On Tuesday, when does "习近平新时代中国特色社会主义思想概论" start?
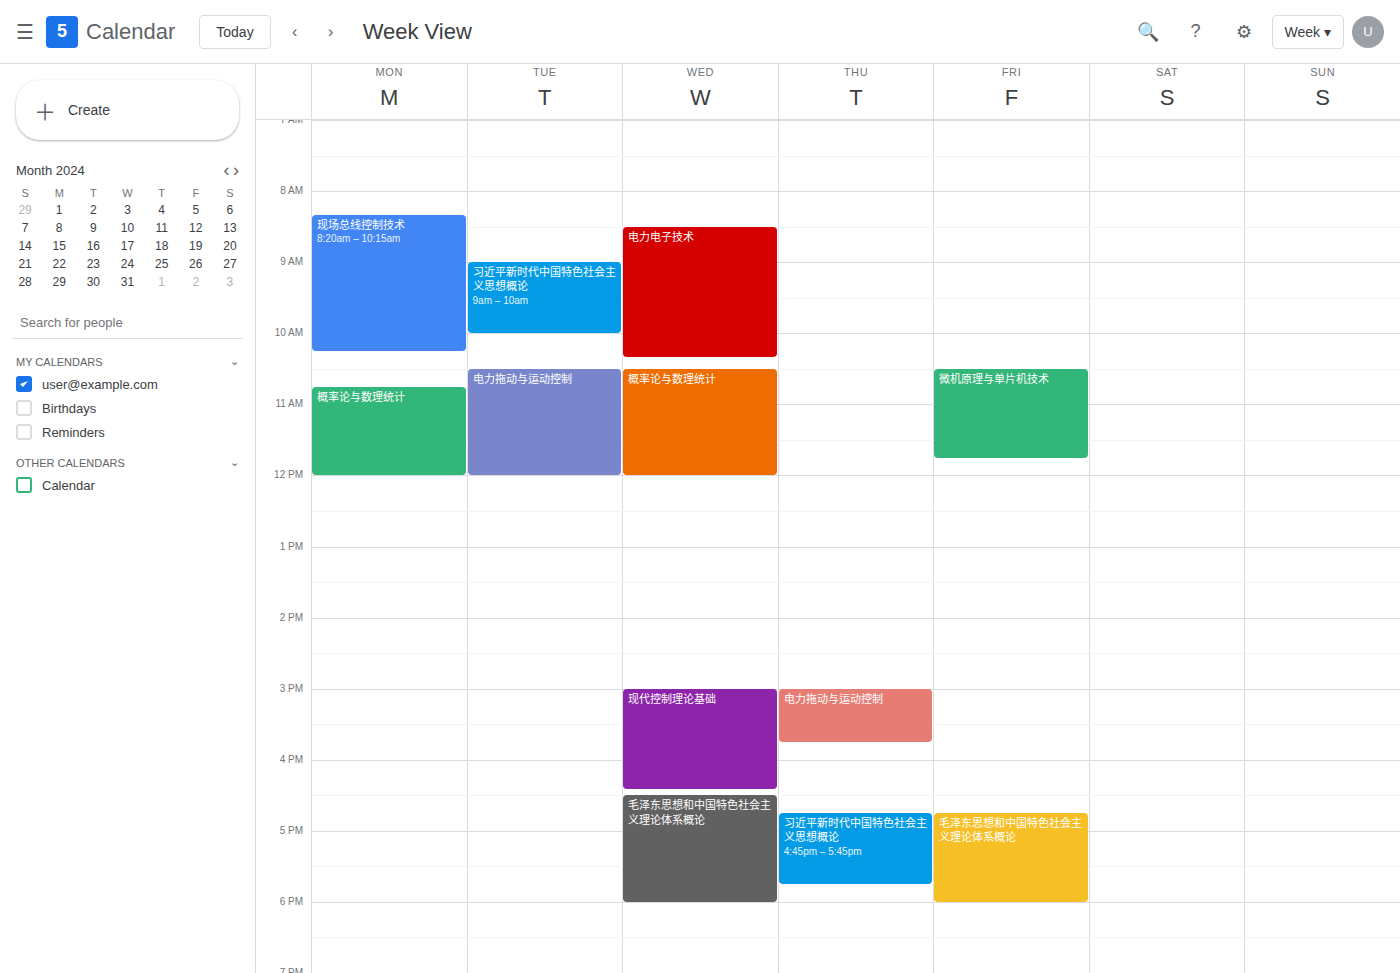
09:00